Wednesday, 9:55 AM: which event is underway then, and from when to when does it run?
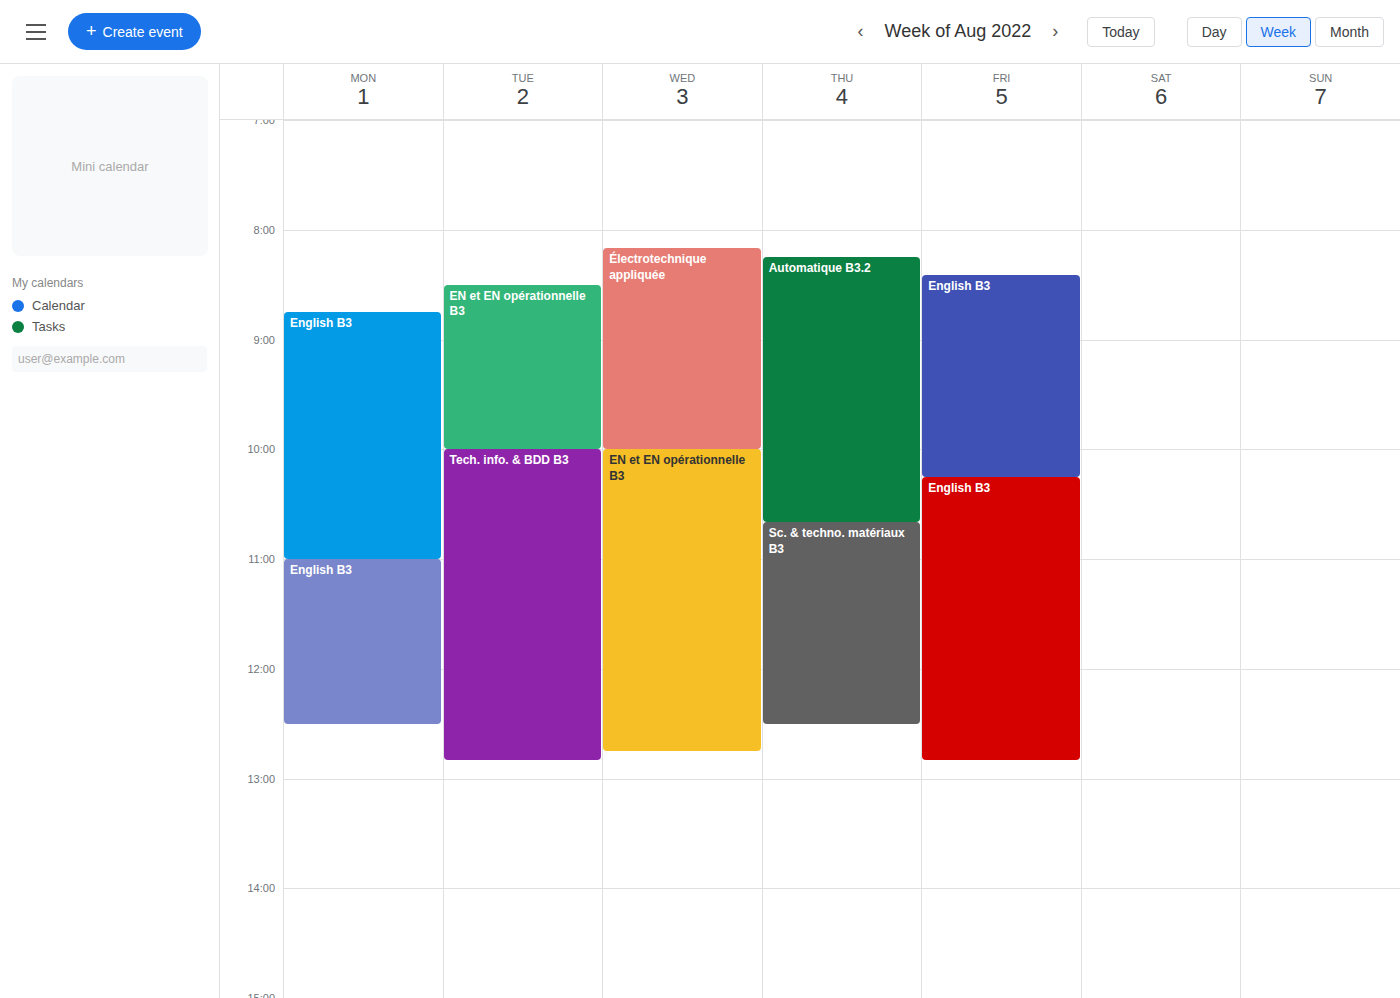
"Électrotechnique appliquée", 8:10 AM to 10:00 AM